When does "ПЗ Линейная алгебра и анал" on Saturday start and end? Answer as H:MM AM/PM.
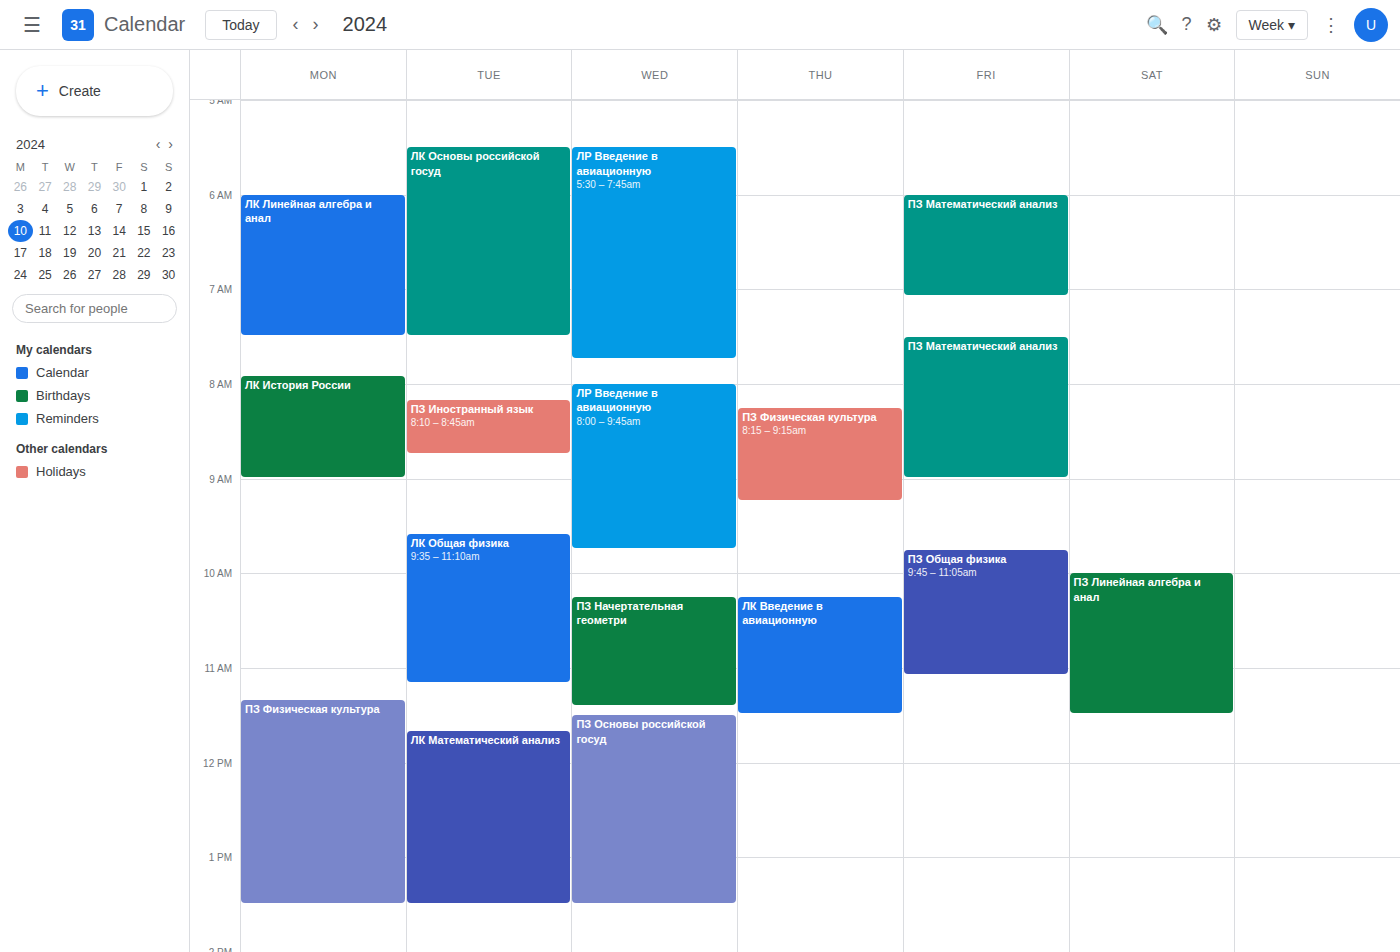
10:00 AM to 11:30 AM